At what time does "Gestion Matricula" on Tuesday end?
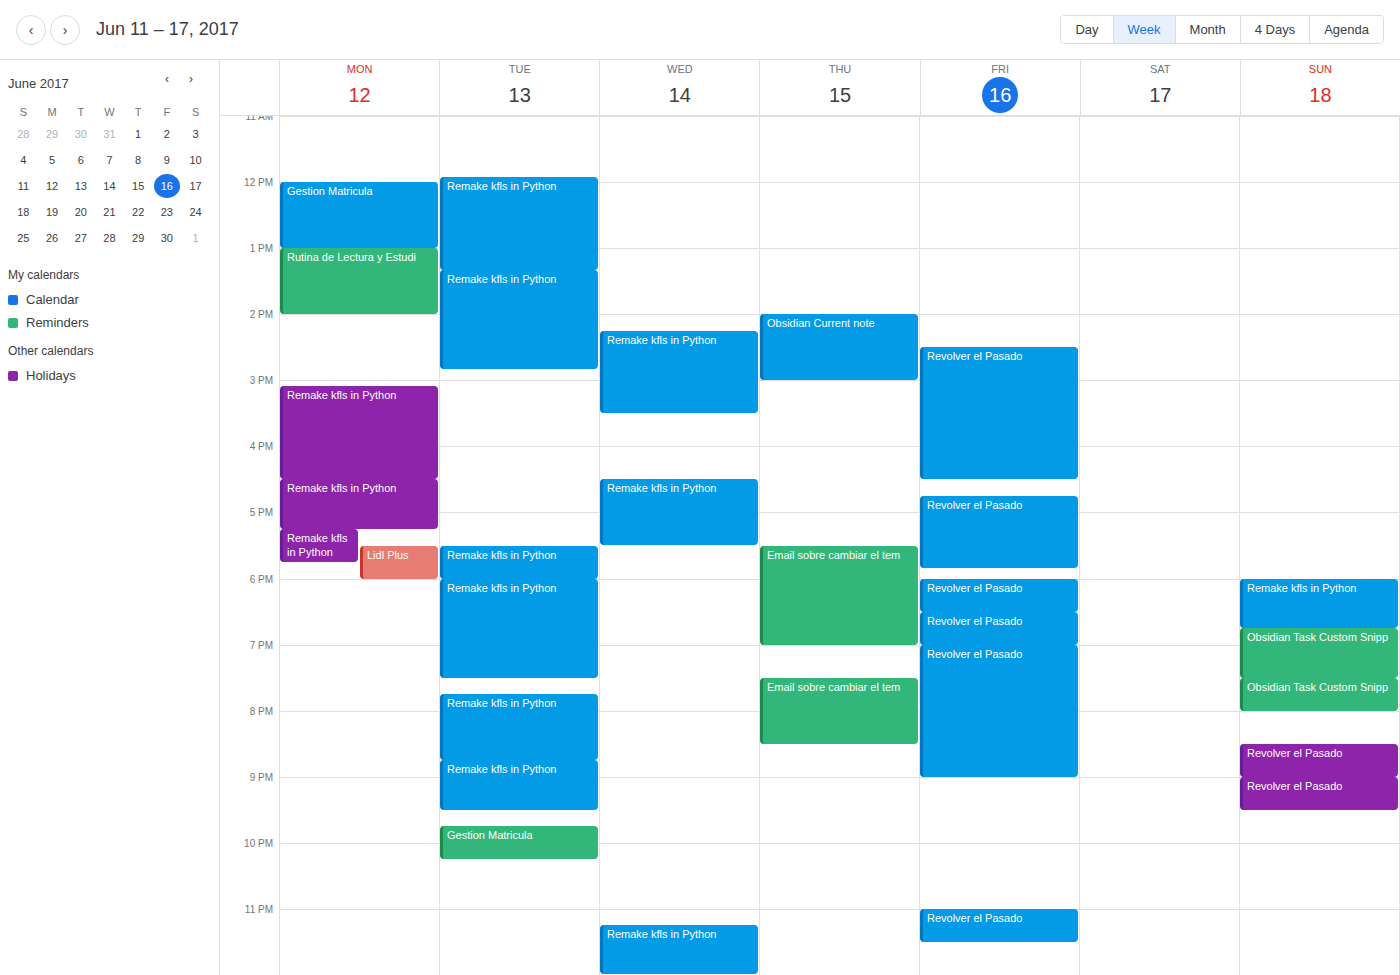
22:15